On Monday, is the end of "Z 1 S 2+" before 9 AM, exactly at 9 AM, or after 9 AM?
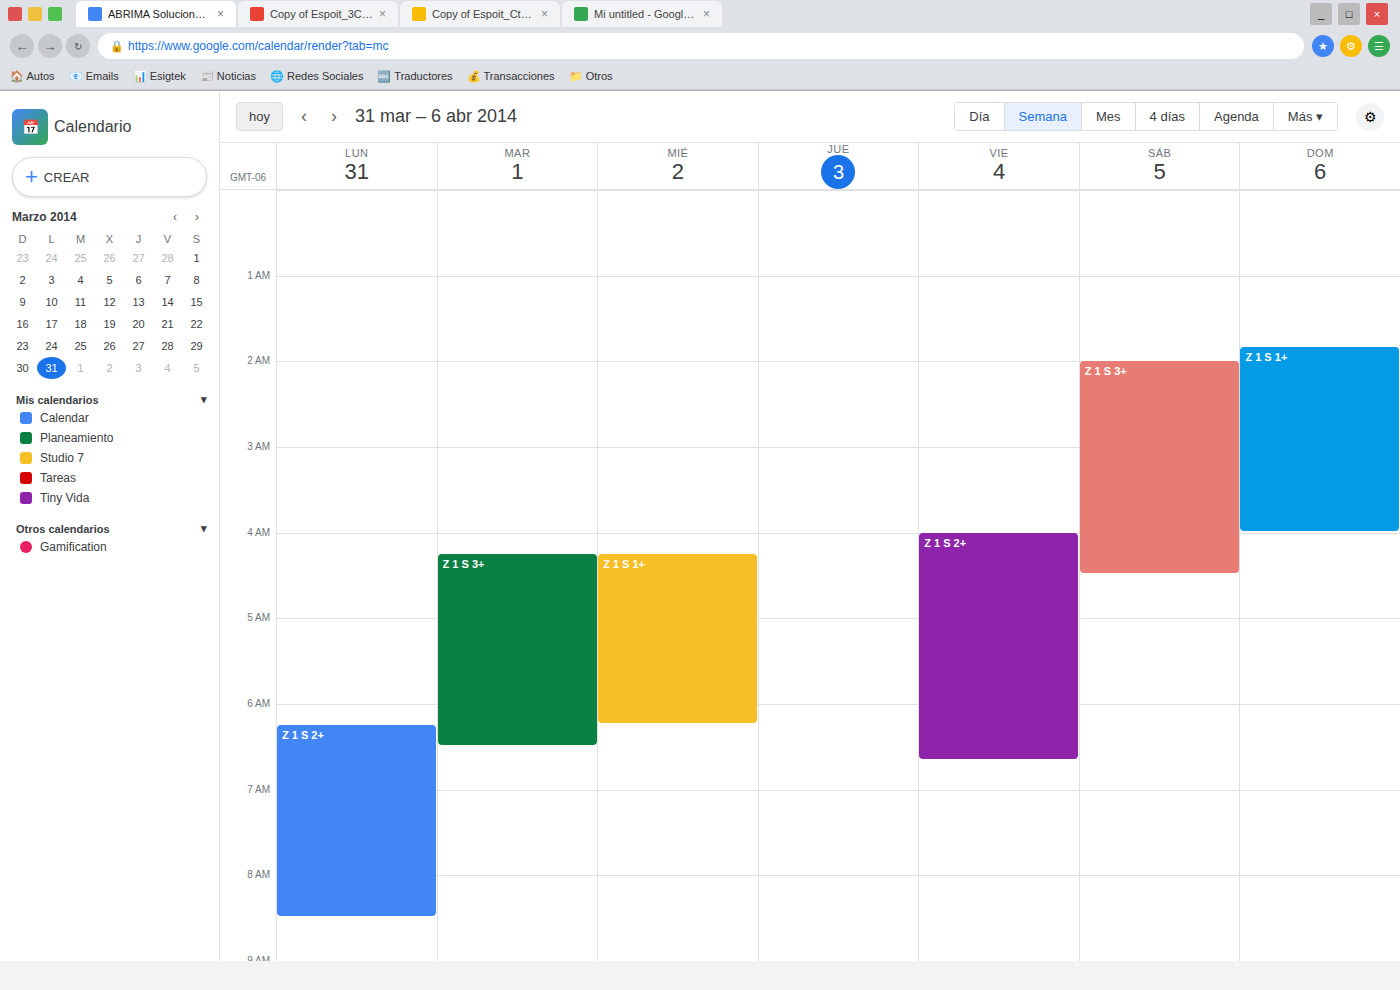
8:30 AM -- before 9 AM, 30 minutes above the 9 AM line.